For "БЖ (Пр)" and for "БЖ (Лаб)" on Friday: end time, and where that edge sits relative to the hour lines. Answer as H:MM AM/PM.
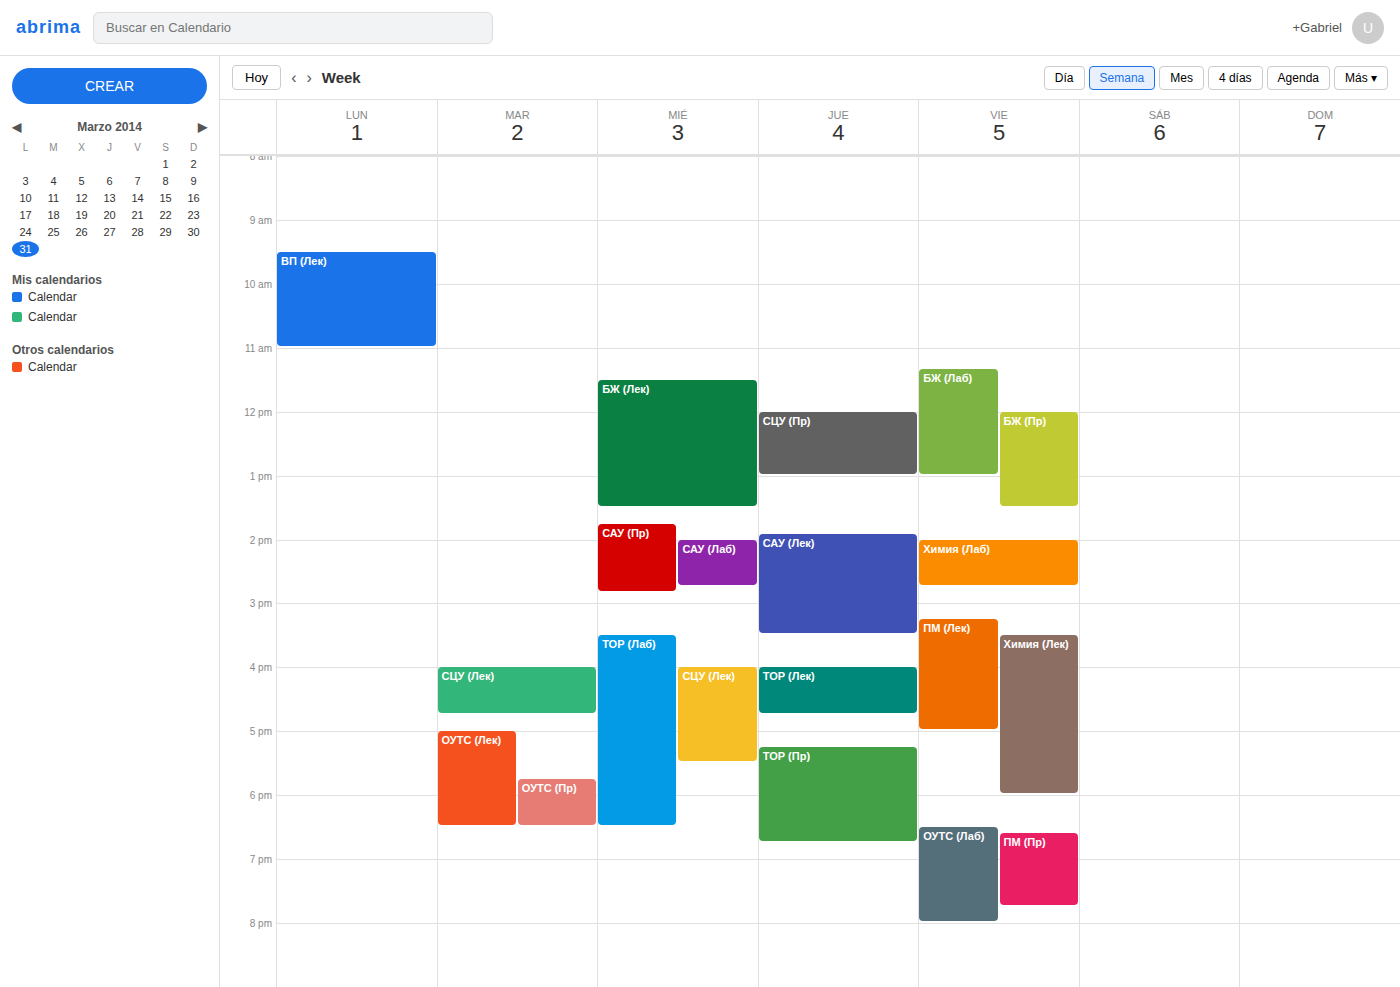
"БЖ (Пр)": 1:30 PM, halfway between the 1 PM and 2 PM lines. "БЖ (Лаб)": 1:00 PM, exactly on the 1 PM line.